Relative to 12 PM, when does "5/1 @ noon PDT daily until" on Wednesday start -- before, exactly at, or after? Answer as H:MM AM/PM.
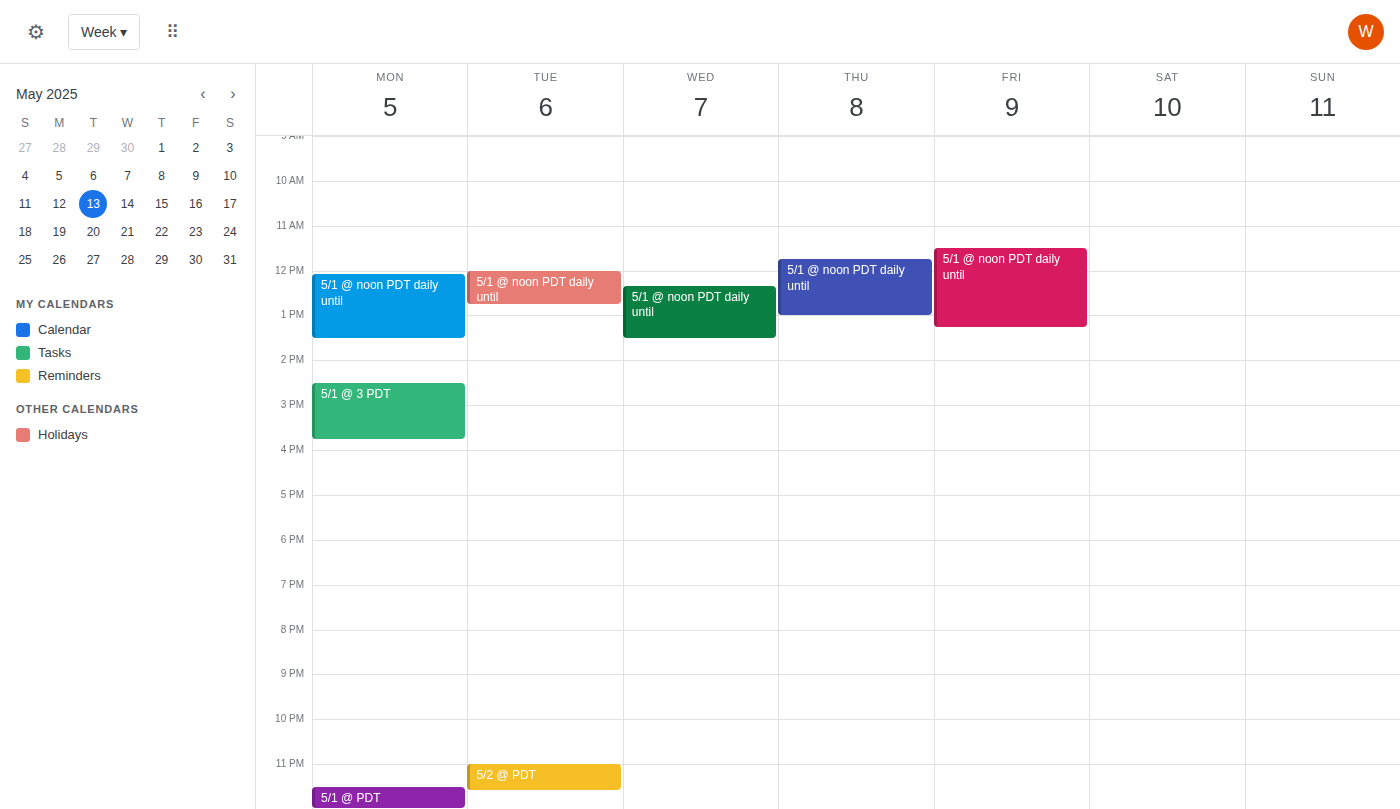
12:20 PM -- after 12 PM, 20 minutes below the 12 PM line.